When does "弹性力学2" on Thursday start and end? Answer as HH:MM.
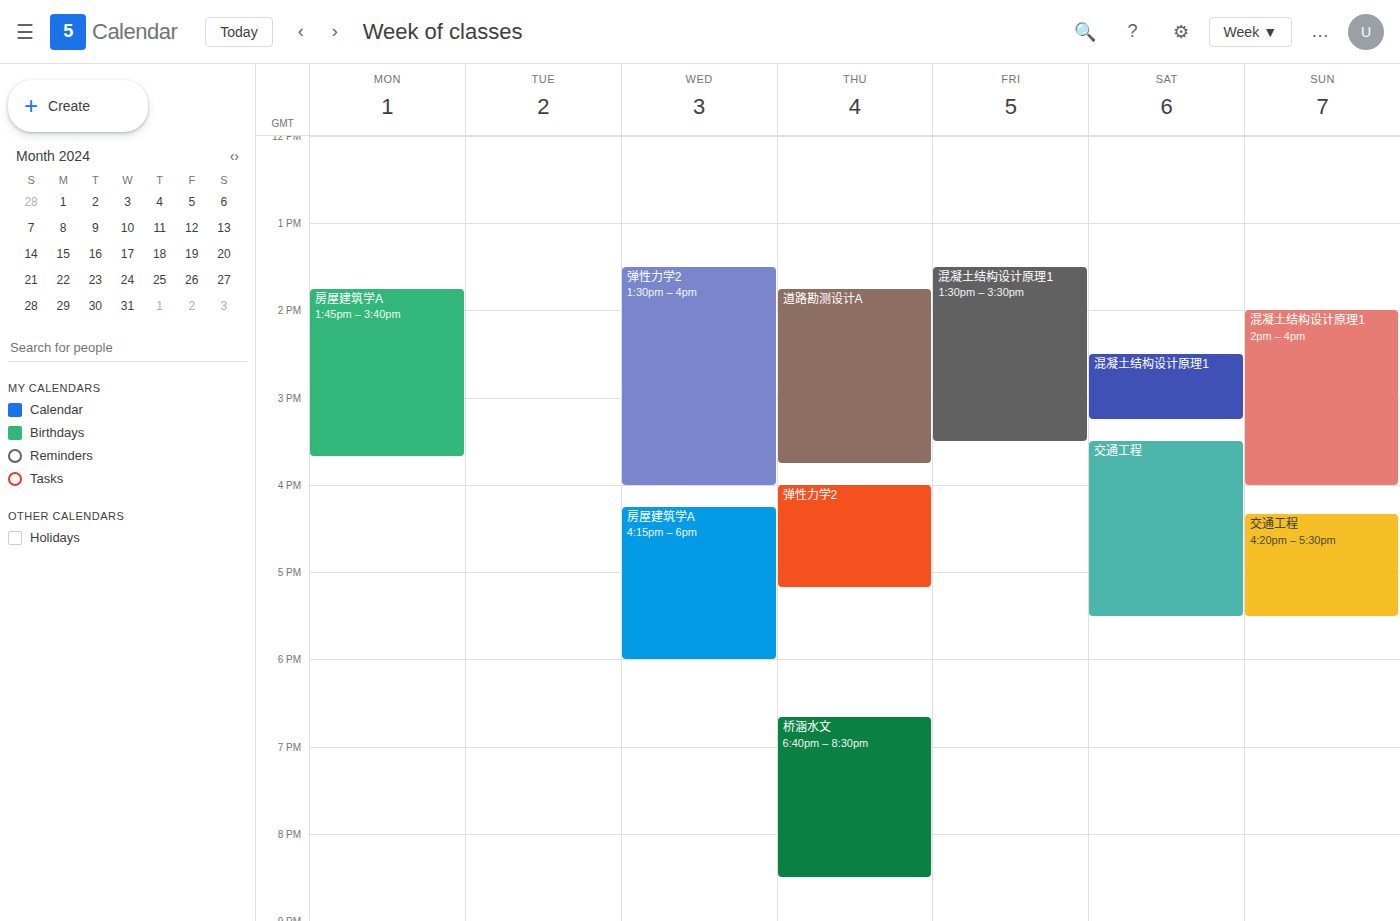
16:00 to 17:10